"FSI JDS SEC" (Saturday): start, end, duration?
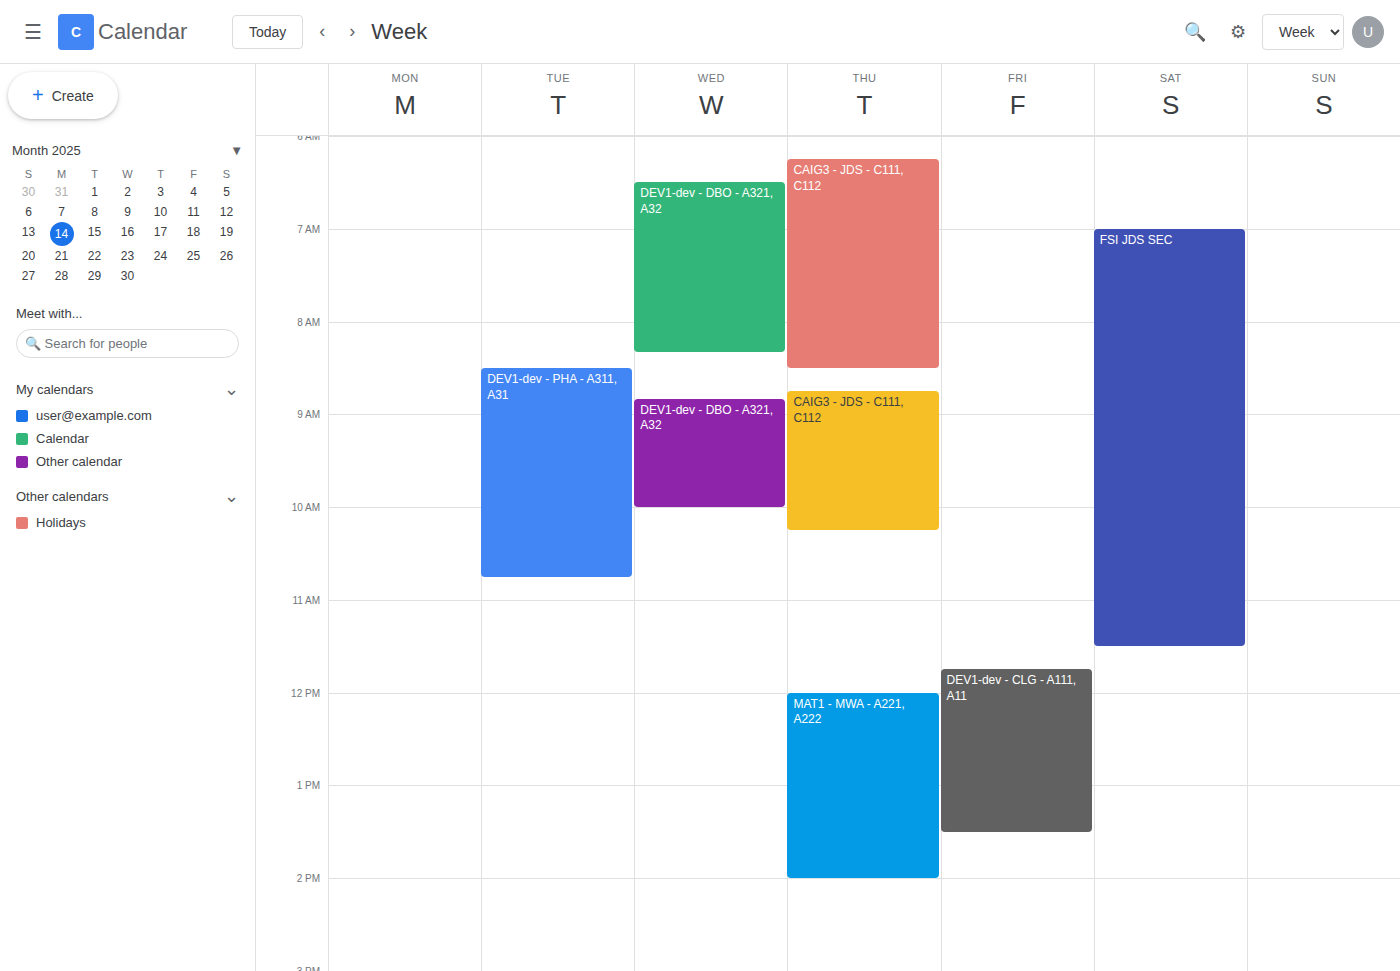
7:00 AM to 11:30 AM, 4 hours 30 minutes